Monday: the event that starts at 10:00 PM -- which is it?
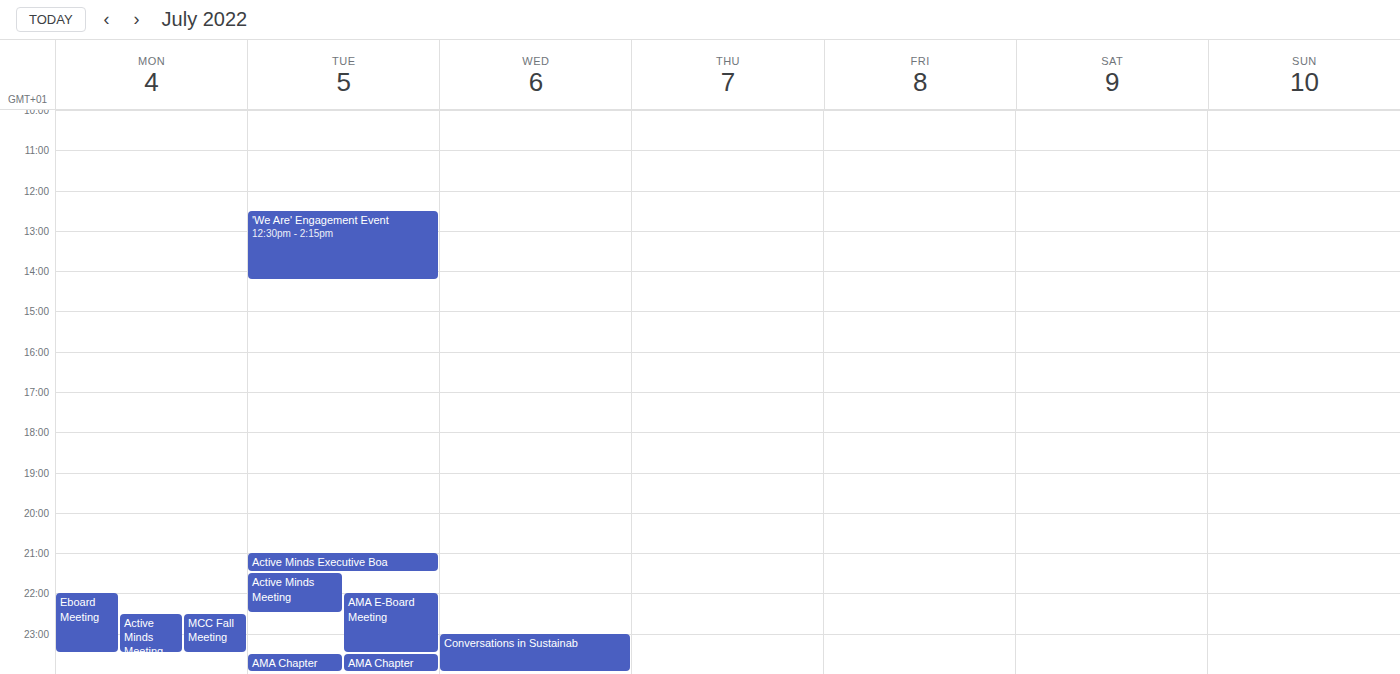
"Eboard Meeting"